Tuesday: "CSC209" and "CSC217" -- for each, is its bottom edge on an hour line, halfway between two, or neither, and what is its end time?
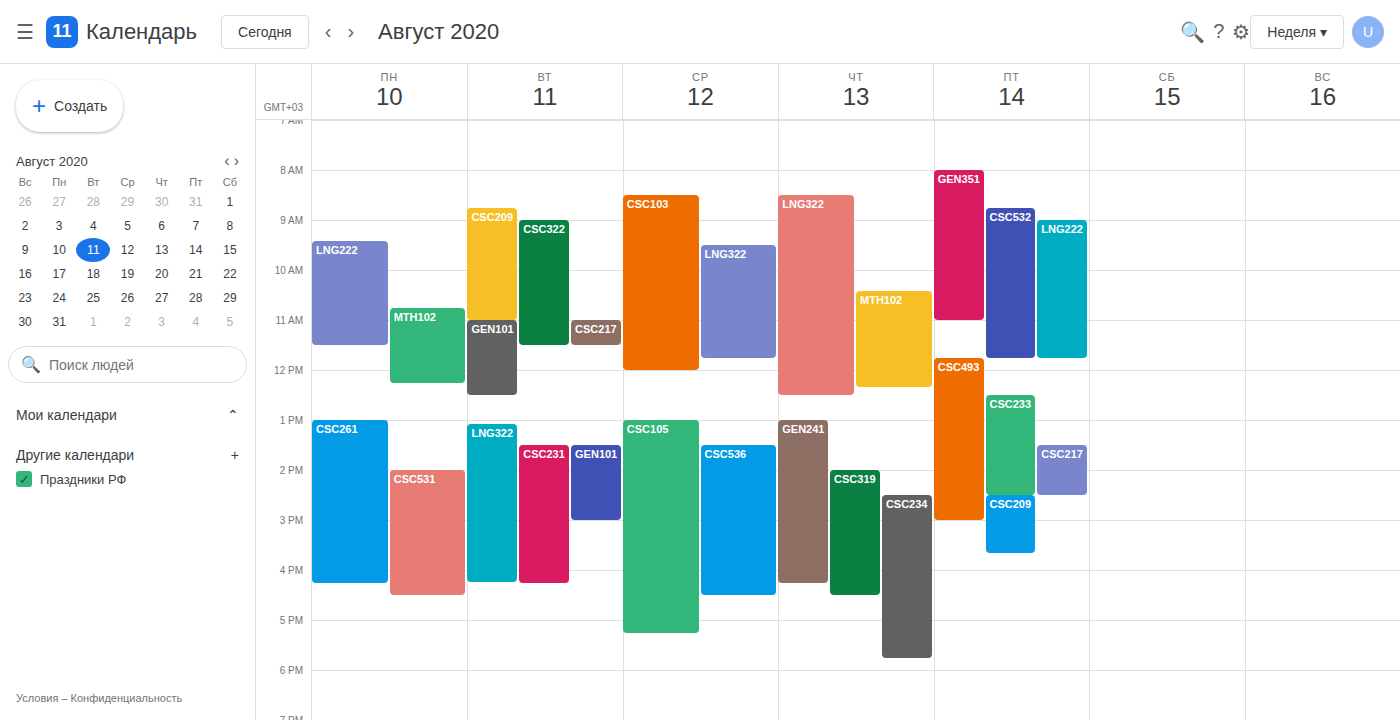
"CSC209": 11:00 AM, exactly on the 11 AM line. "CSC217": 11:30 AM, halfway between the 11 AM and 12 PM lines.